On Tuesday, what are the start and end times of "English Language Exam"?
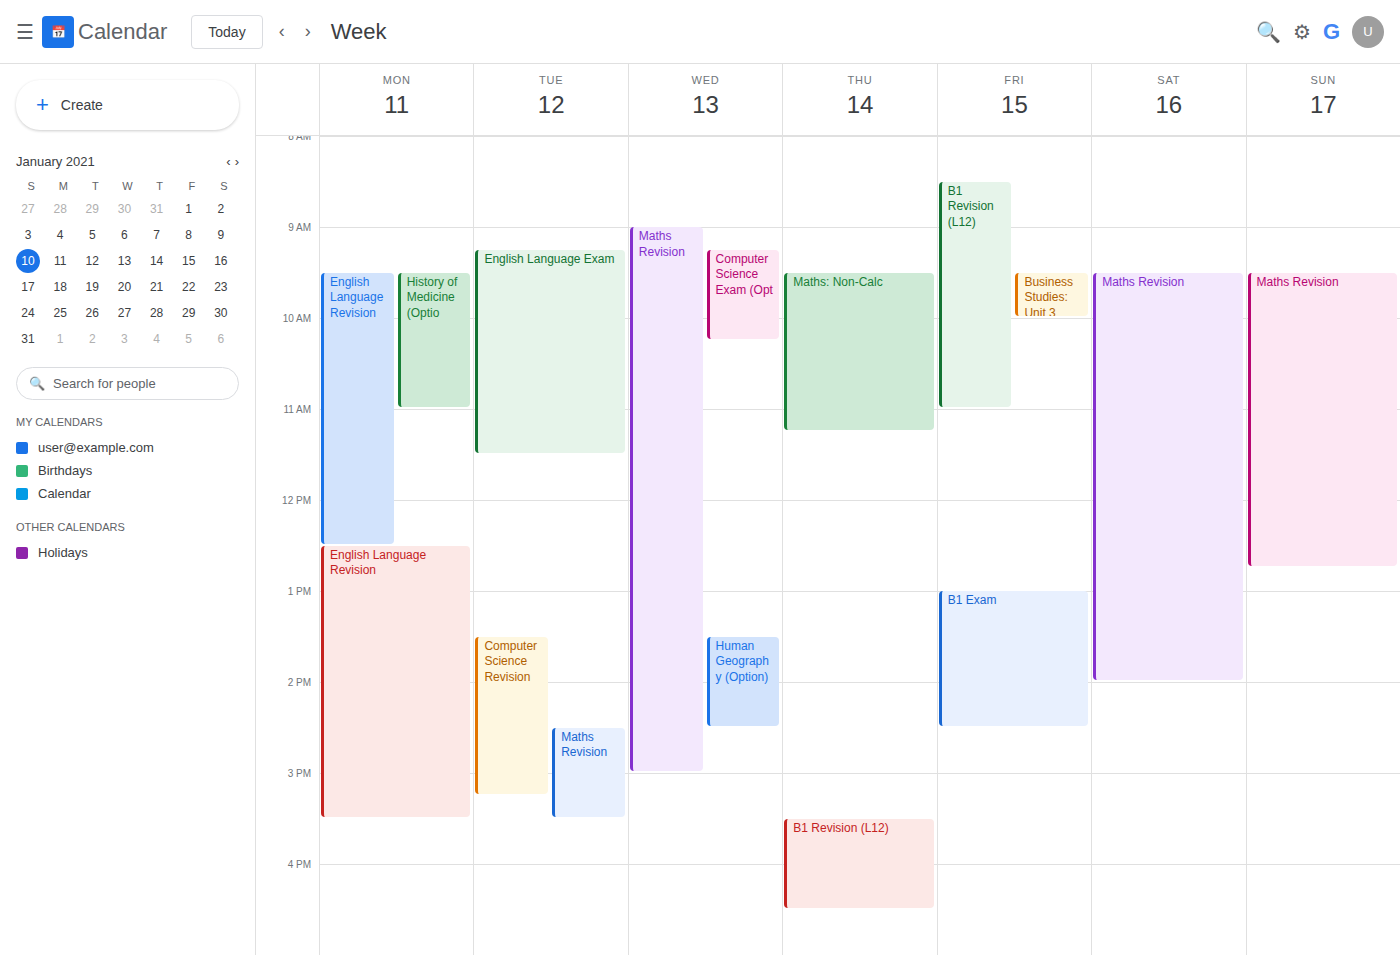
9:15 AM to 11:30 AM